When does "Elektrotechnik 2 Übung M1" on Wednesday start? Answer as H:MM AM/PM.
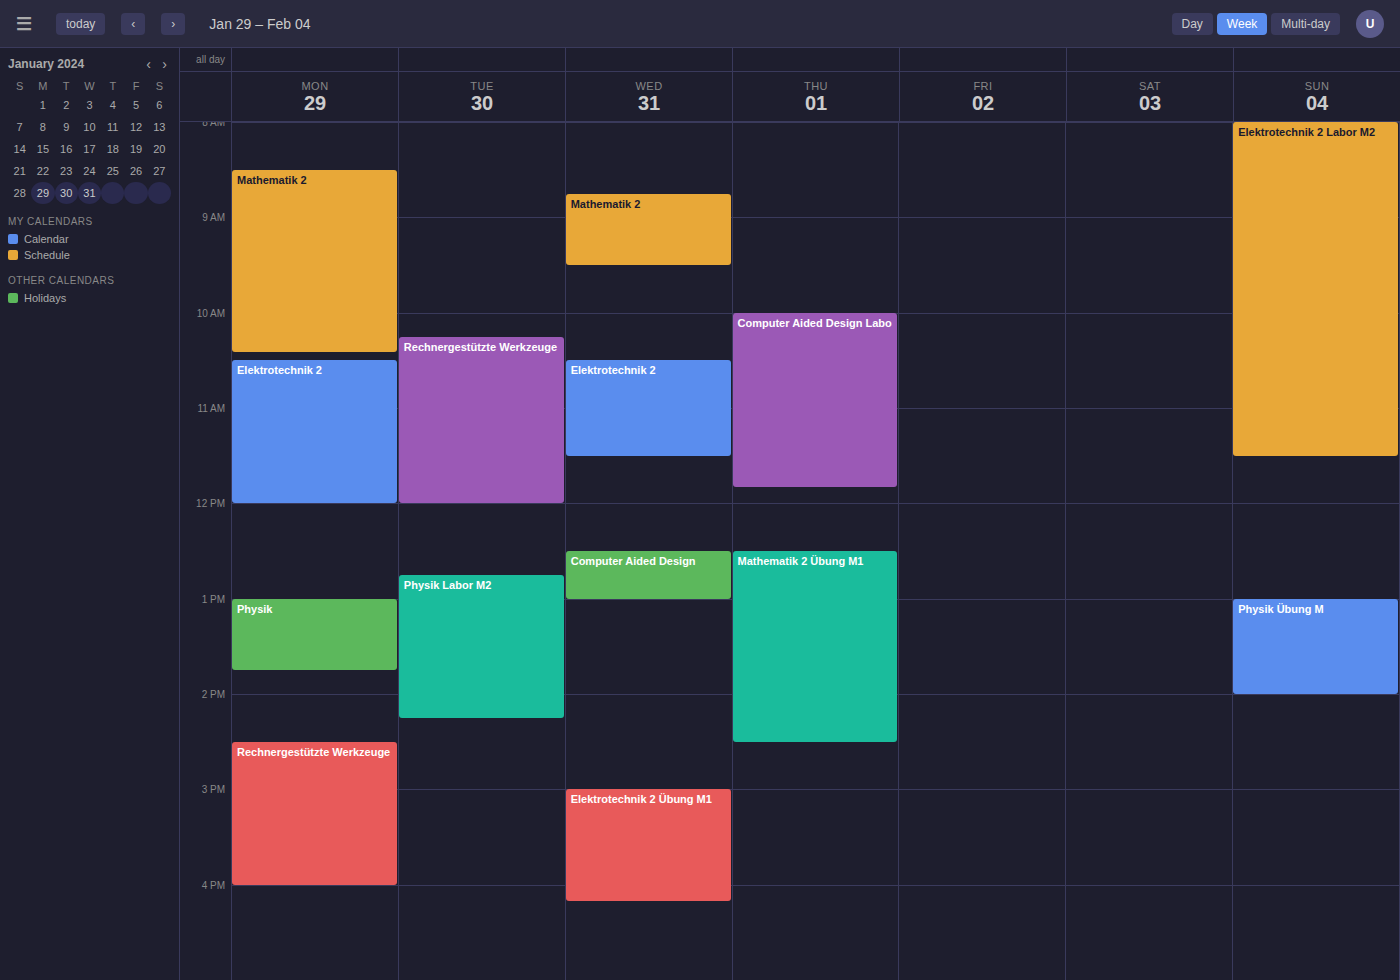
3:00 PM